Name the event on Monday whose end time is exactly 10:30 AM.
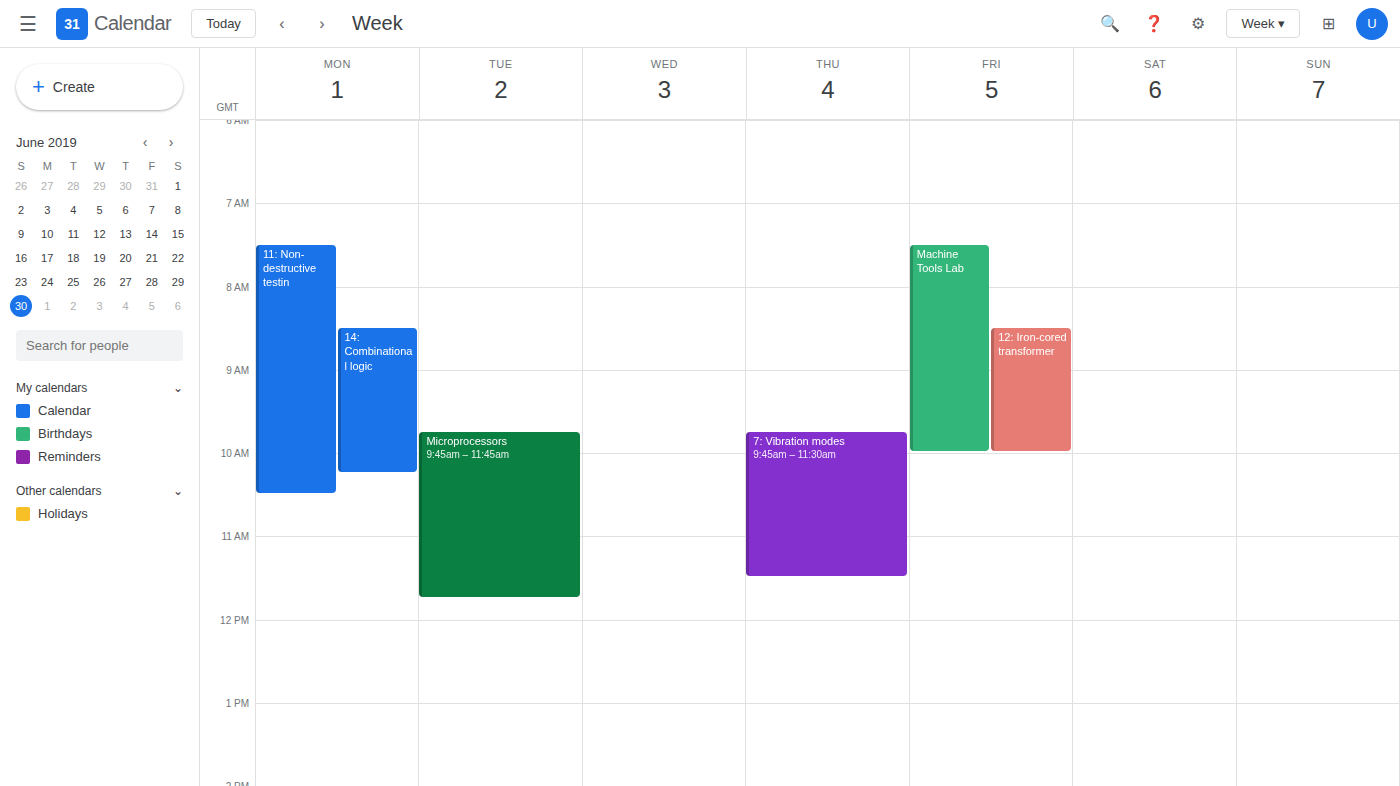
"11: Non-destructive testin"